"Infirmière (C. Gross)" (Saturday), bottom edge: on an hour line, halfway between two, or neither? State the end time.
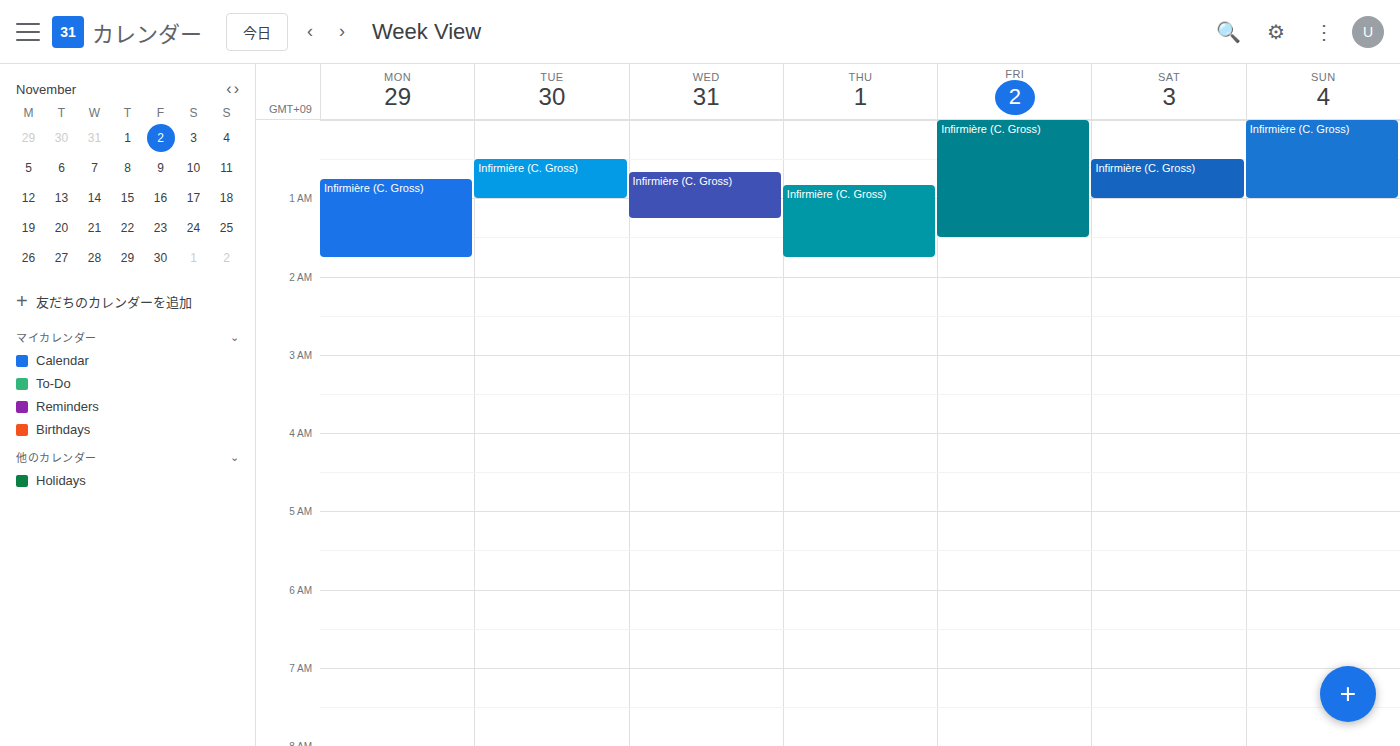
1:00 AM -- exactly on the 1 AM line.